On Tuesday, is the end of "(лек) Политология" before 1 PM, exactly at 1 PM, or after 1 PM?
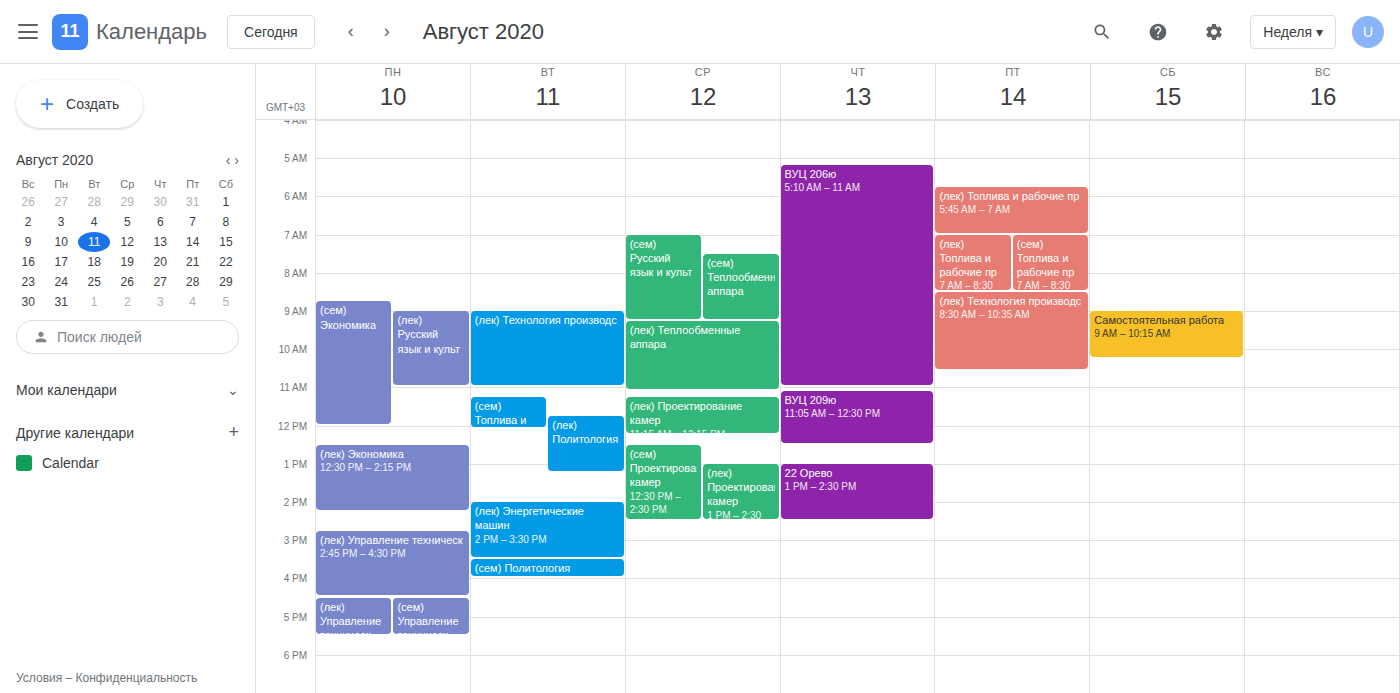
1:15 PM -- after 1 PM, 15 minutes below the 1 PM line.